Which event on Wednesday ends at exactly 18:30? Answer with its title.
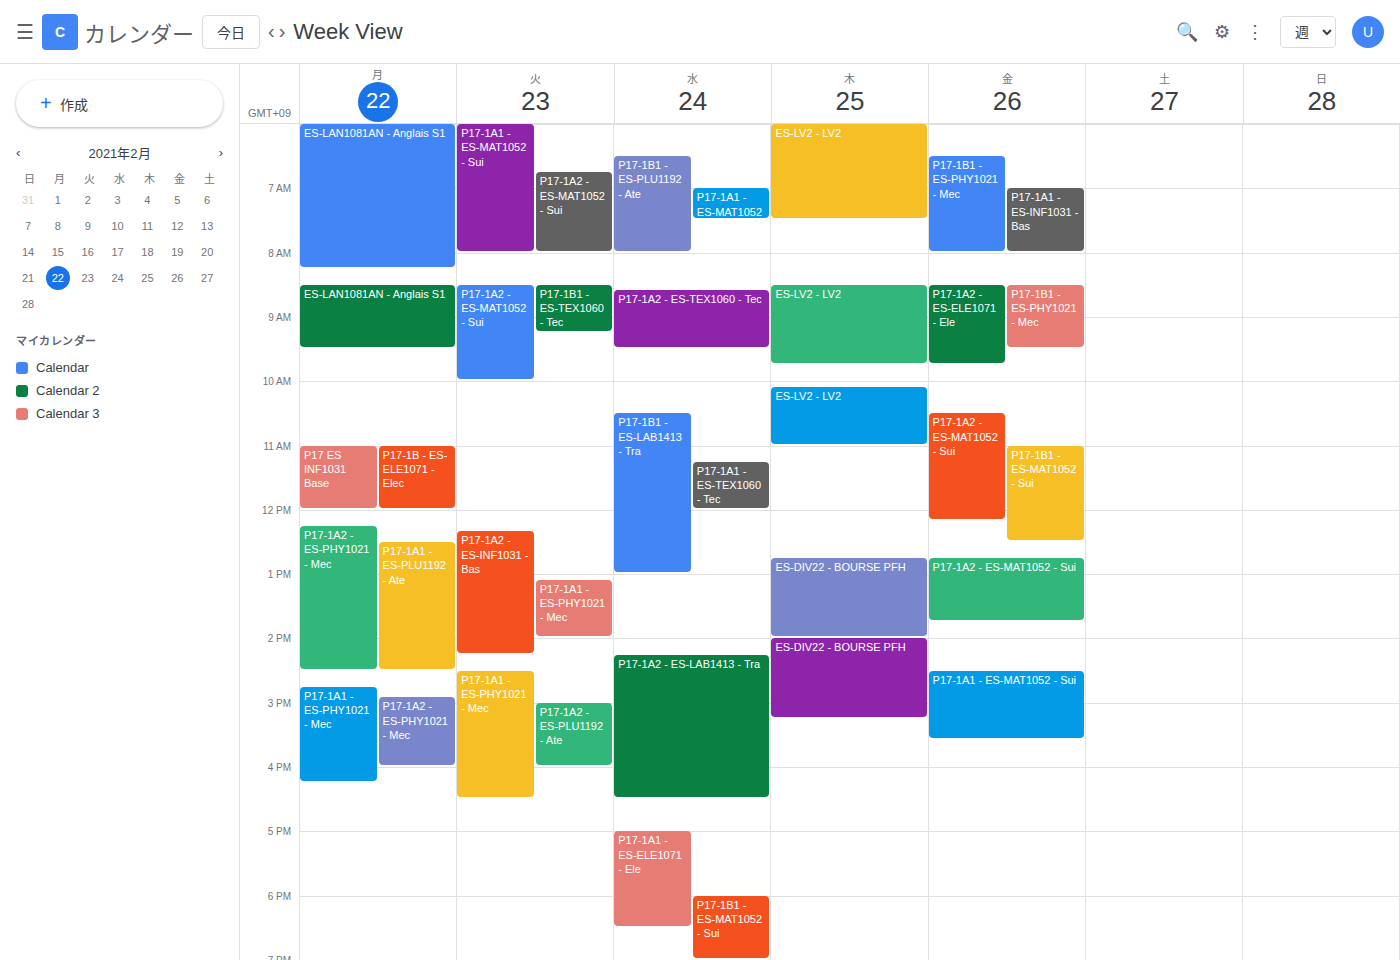
"P17-1A1 - ES-ELE1071 - Ele"